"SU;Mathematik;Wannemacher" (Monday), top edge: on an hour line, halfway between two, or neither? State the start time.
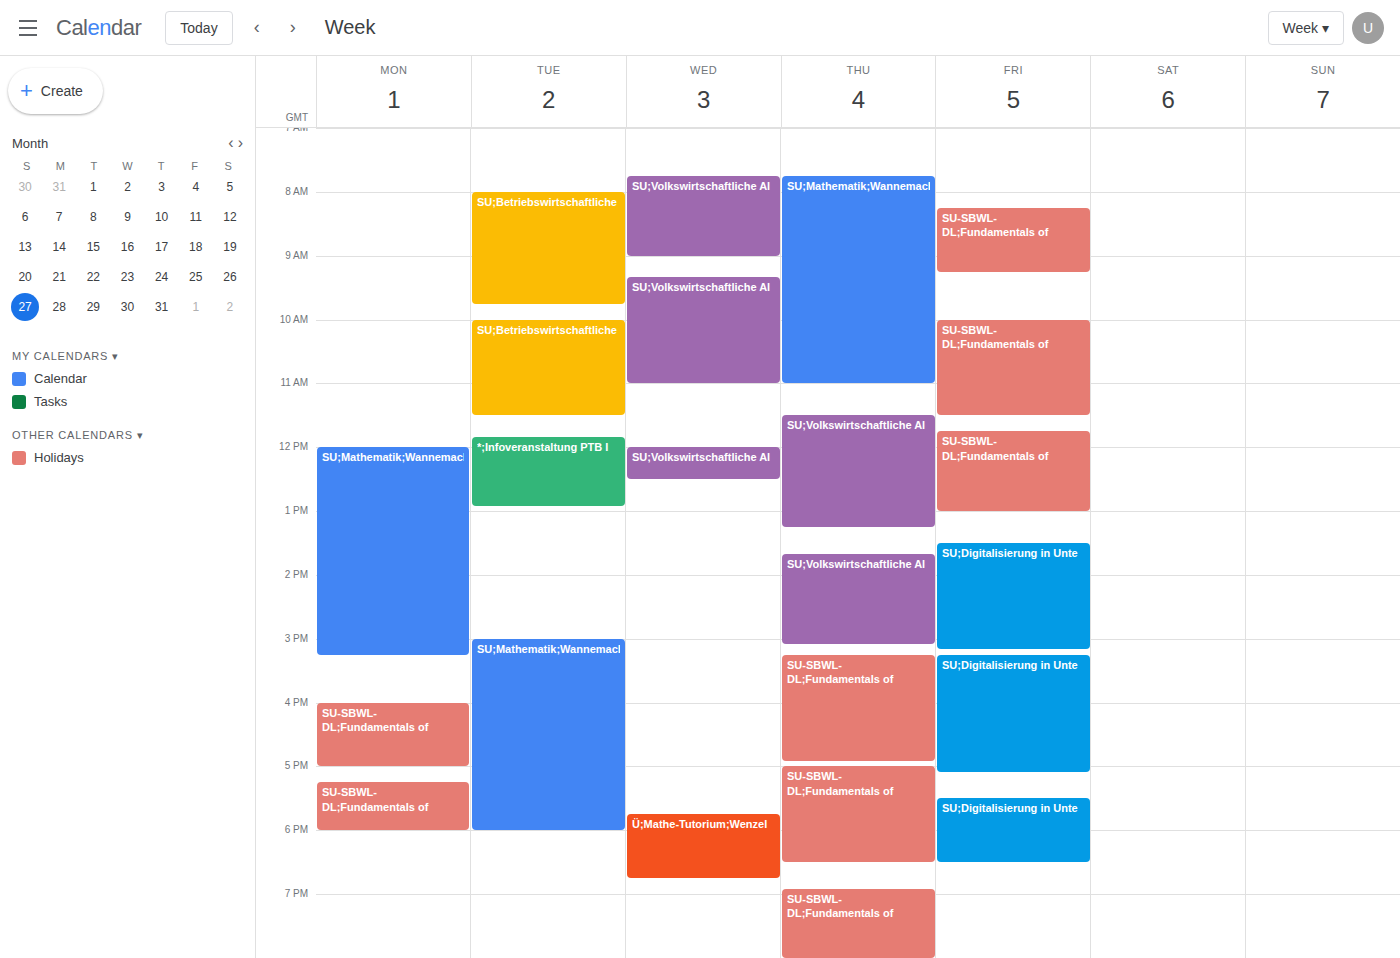
12:00 PM -- exactly on the 12 PM line.